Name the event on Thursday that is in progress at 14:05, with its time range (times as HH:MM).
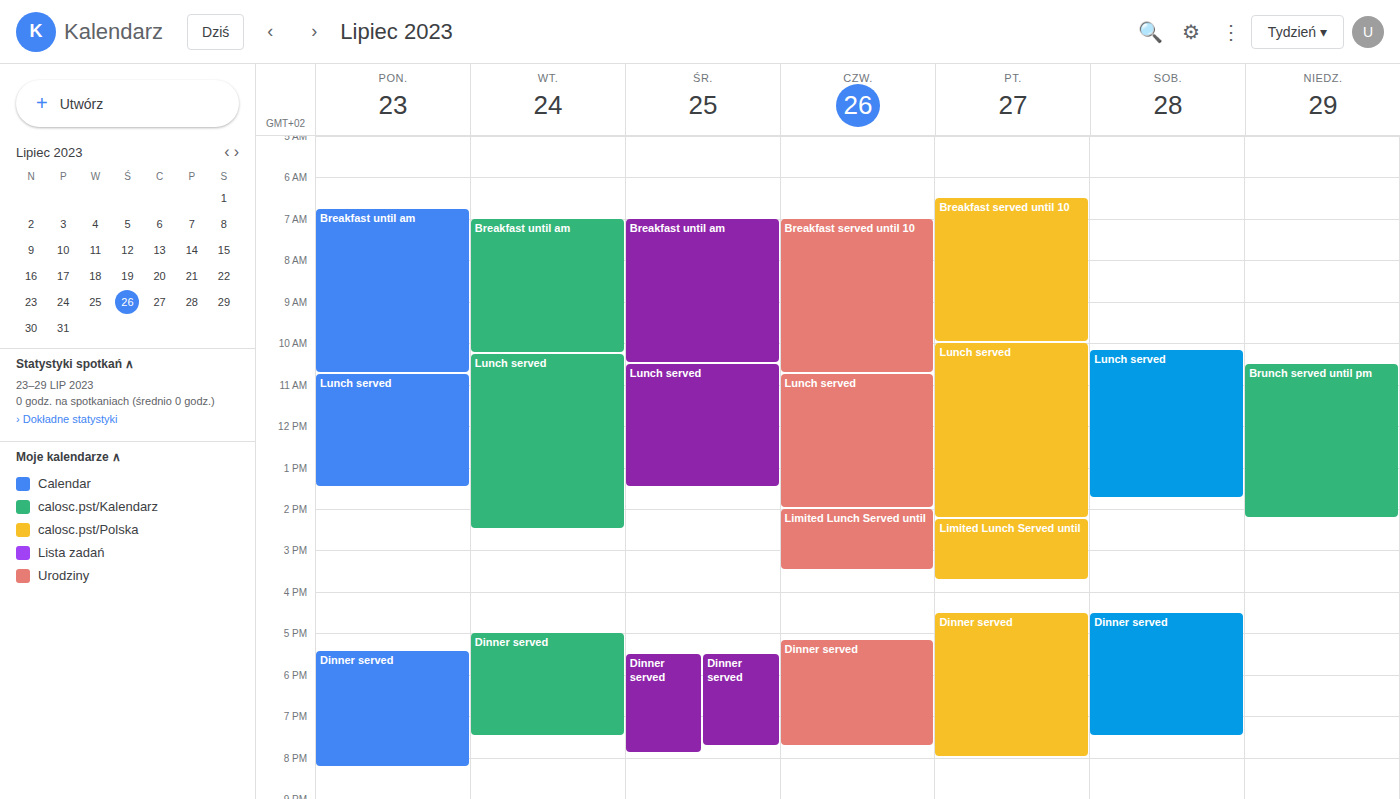
"Limited Lunch Served until", 14:00 to 15:30